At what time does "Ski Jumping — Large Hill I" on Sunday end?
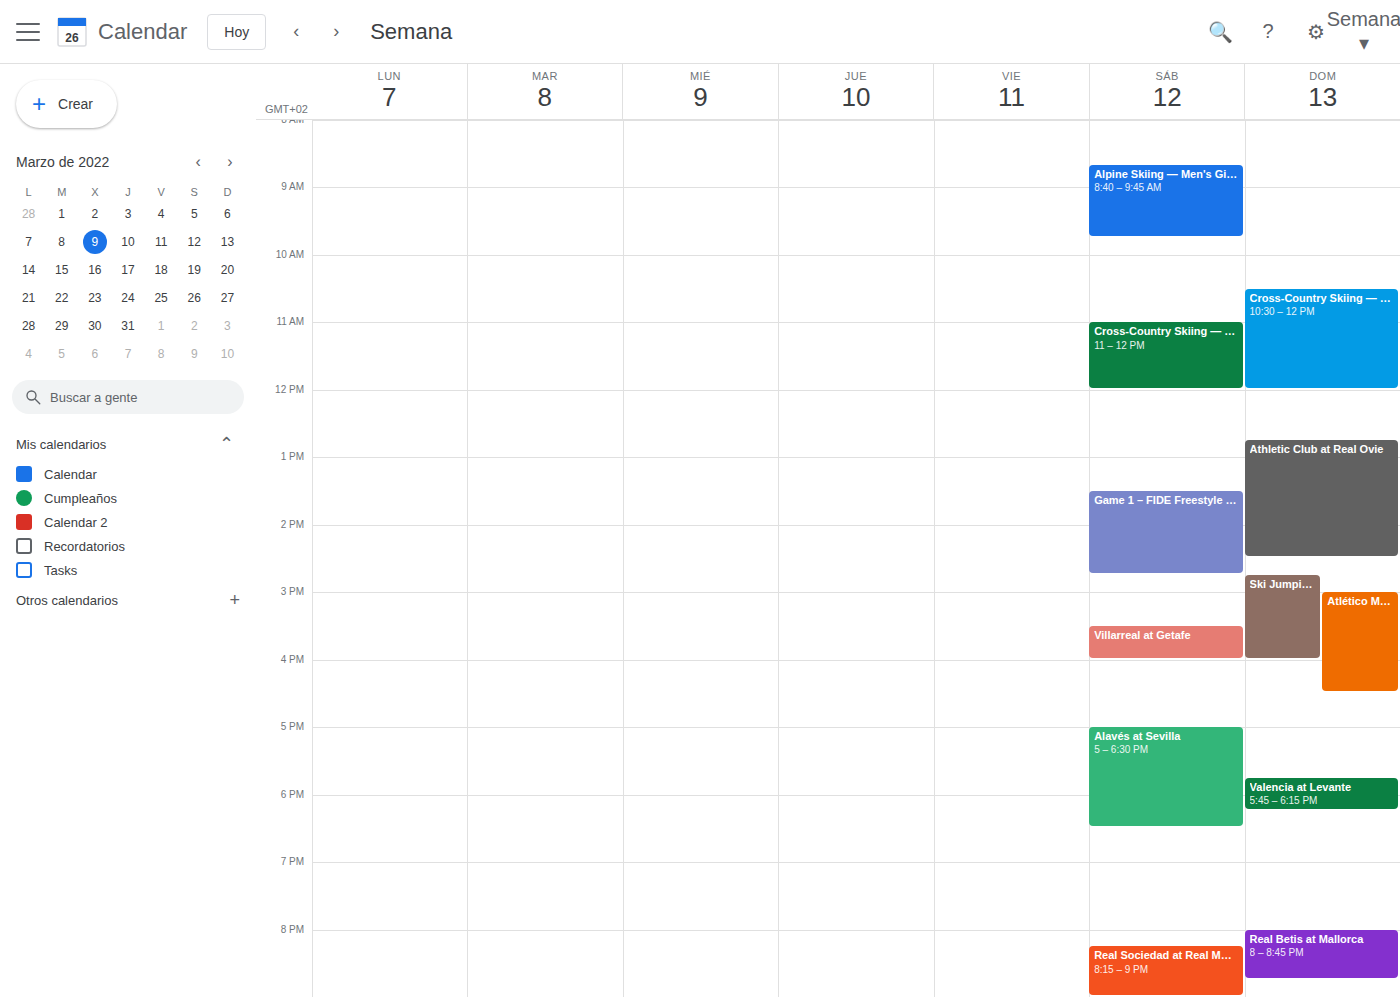
4:00 PM